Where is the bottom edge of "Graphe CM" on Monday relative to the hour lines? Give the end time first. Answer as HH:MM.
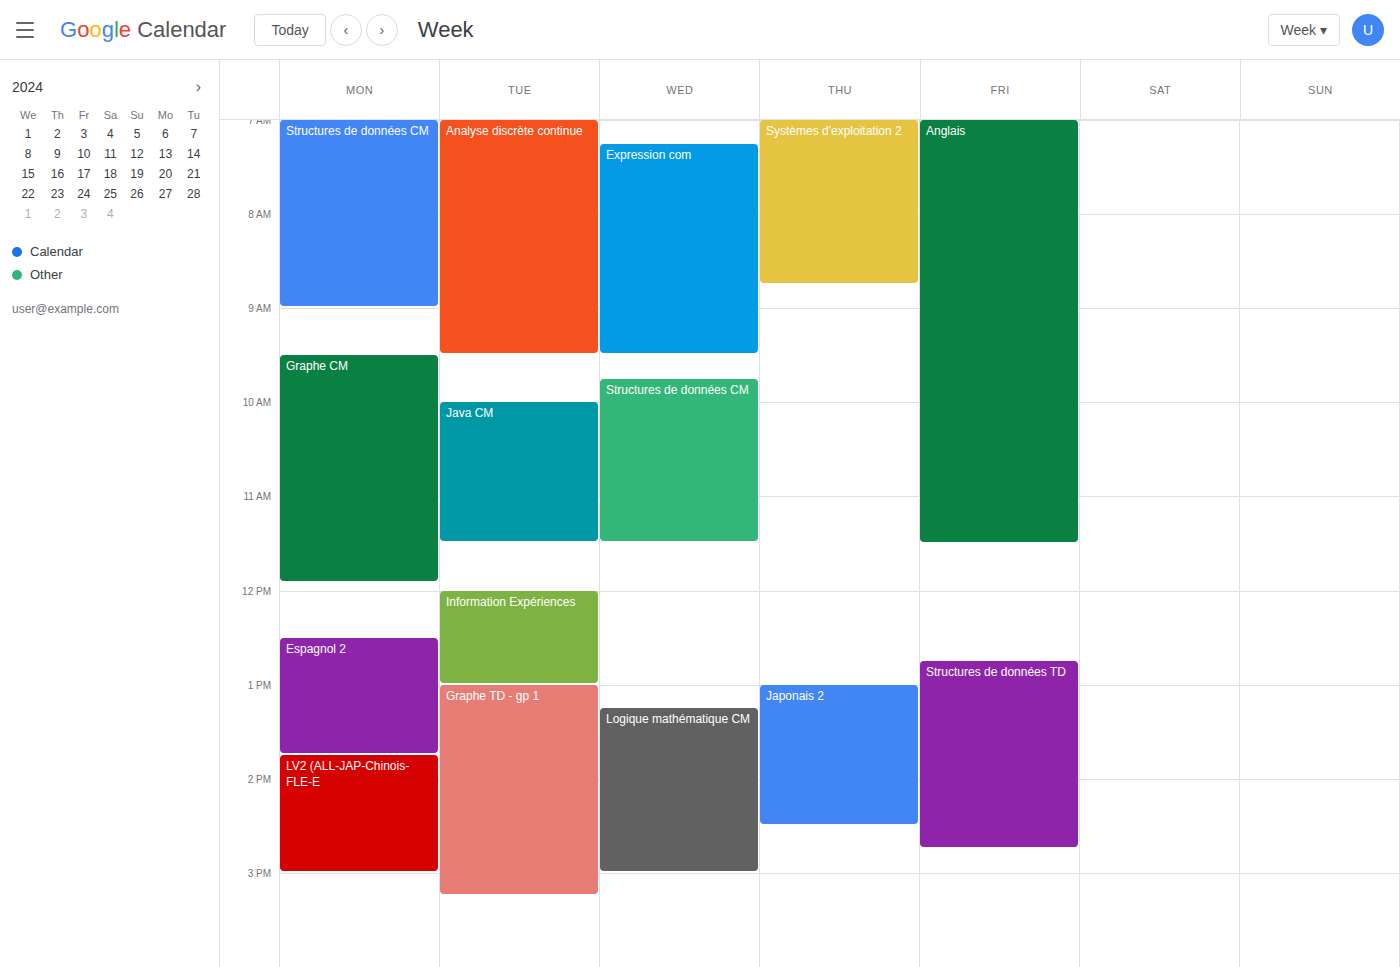
11:55 -- neither: 55 minutes below the 11:00 line and 5 minutes above the 12:00 line.